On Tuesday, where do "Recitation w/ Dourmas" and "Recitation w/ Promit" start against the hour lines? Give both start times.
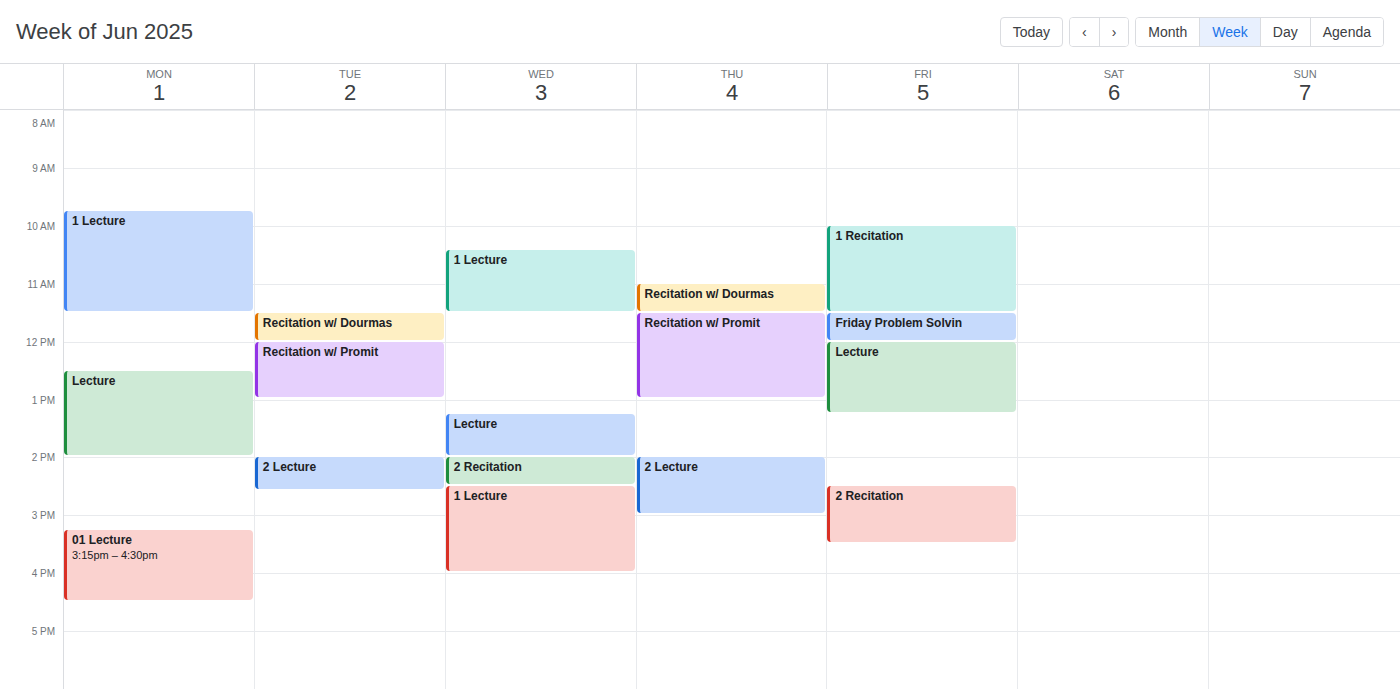
"Recitation w/ Dourmas": 11:30 AM, halfway between the 11 AM and 12 PM lines. "Recitation w/ Promit": 12:00 PM, exactly on the 12 PM line.